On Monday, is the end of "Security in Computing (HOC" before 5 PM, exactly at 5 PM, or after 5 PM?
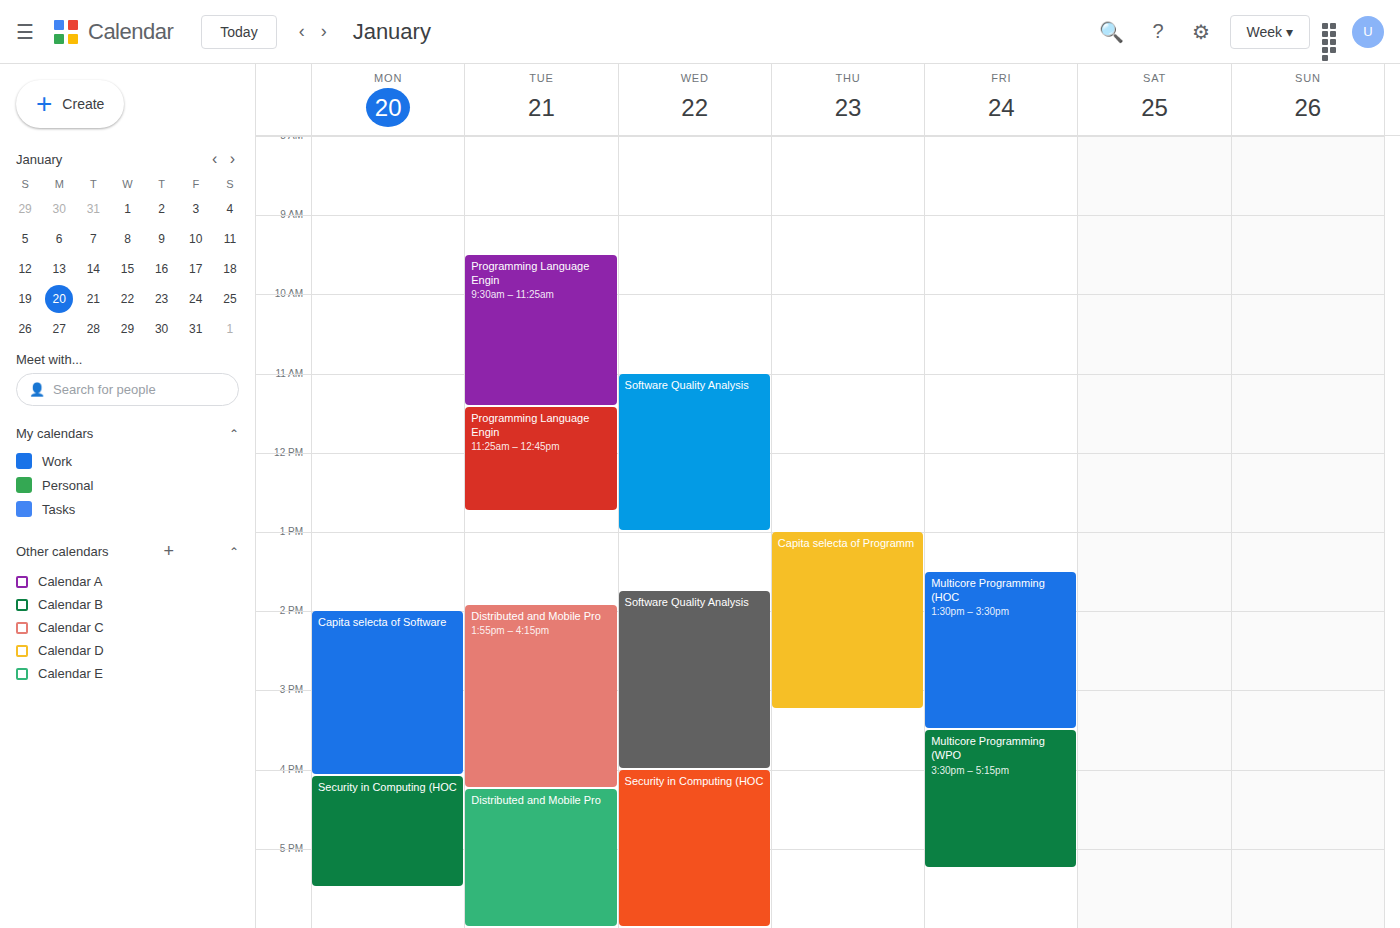
5:30 PM -- after 5 PM, 30 minutes below the 5 PM line.